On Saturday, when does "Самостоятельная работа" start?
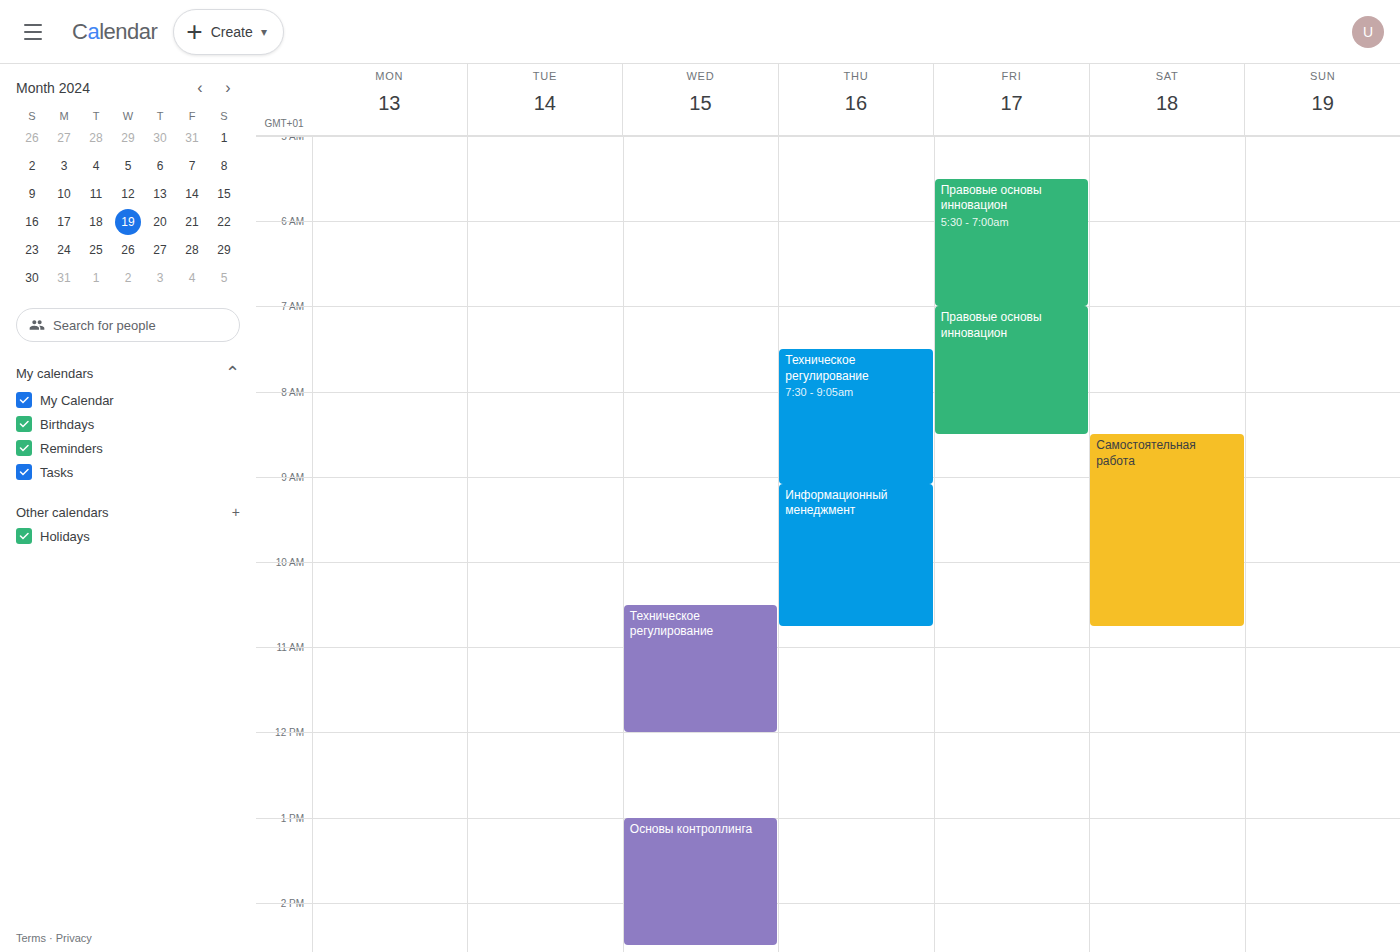
08:30